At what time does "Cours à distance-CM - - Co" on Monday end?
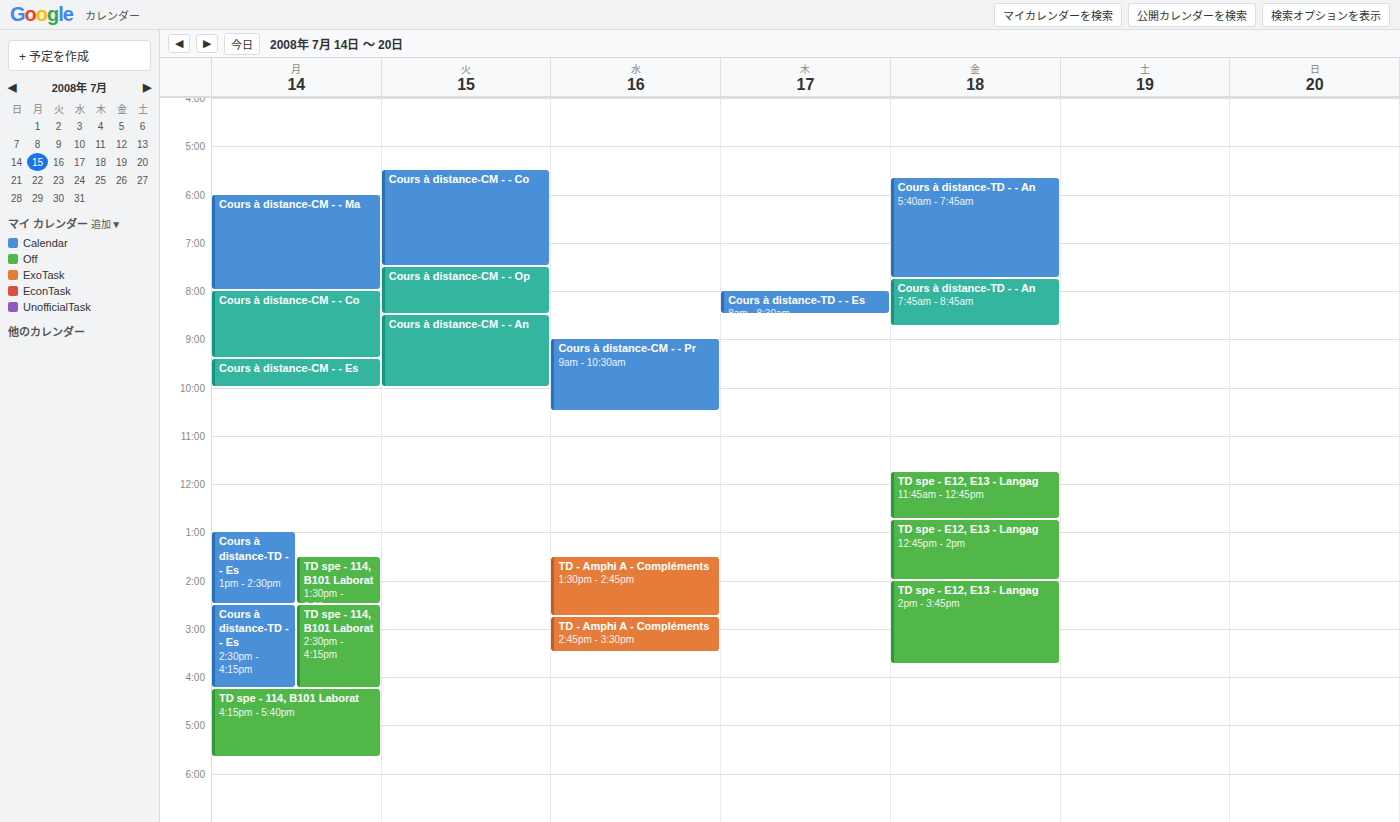
09:25